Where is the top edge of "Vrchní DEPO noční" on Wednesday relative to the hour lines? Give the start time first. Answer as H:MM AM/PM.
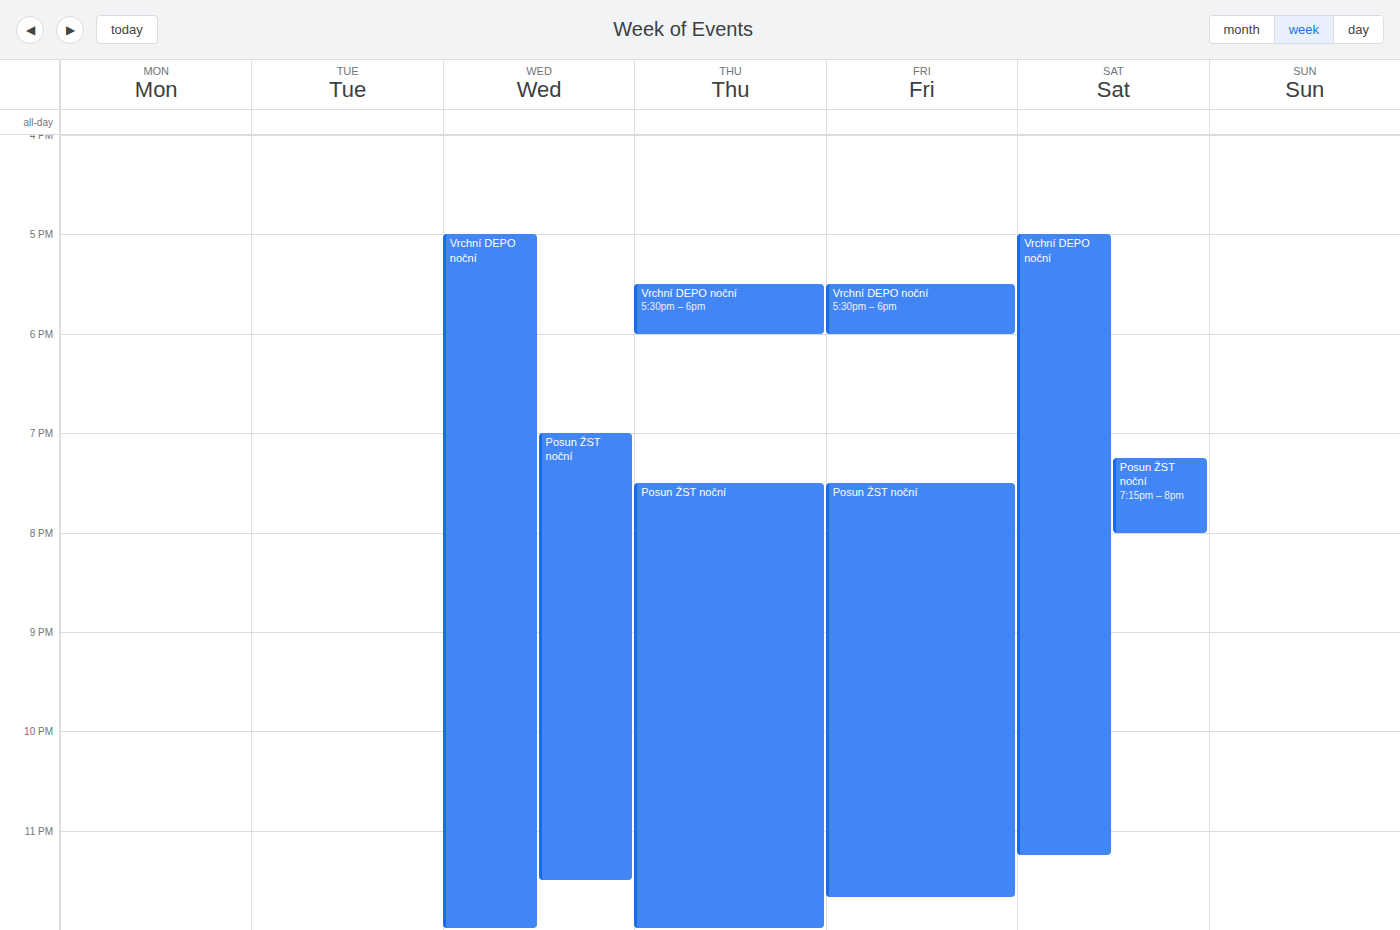
5:00 PM -- exactly on the 5 PM line.